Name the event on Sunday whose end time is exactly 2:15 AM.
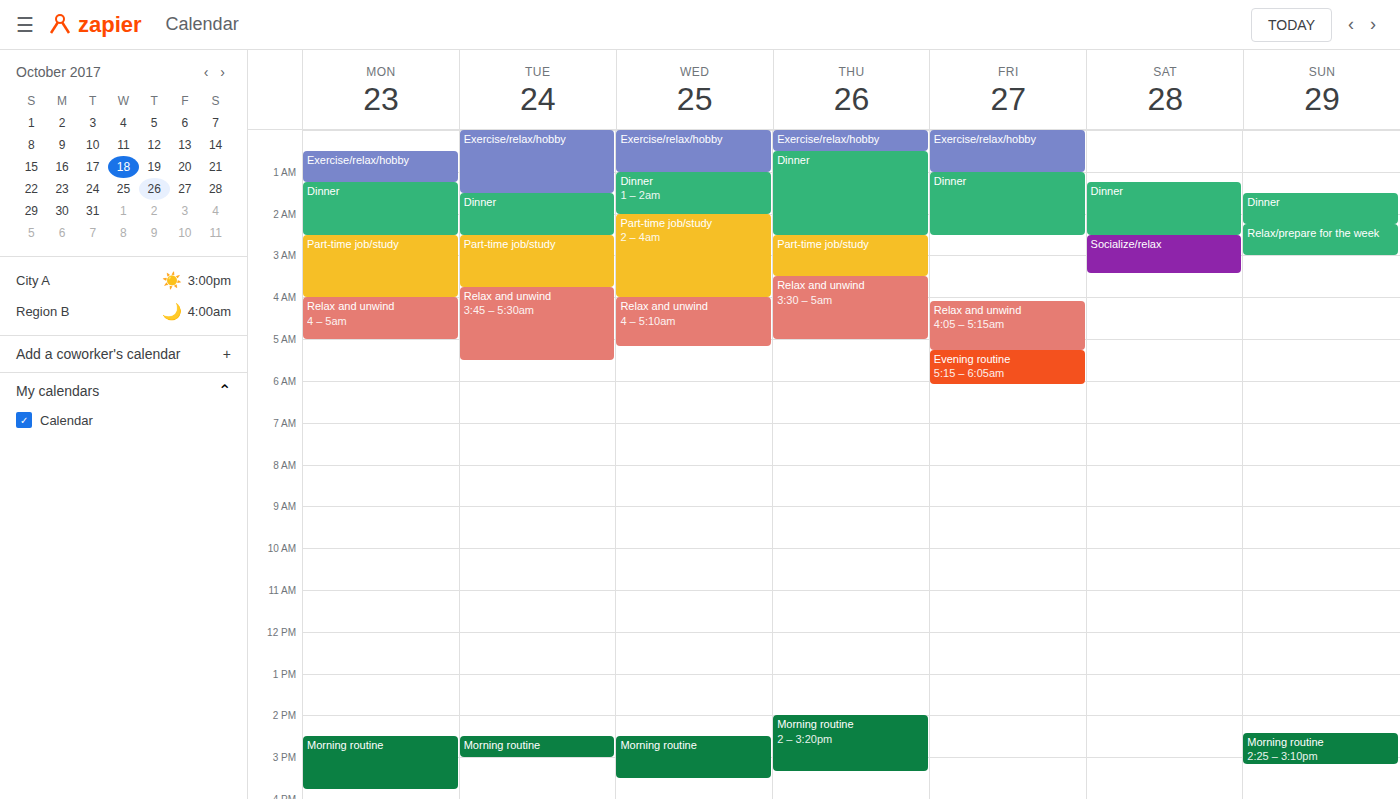
"Dinner"